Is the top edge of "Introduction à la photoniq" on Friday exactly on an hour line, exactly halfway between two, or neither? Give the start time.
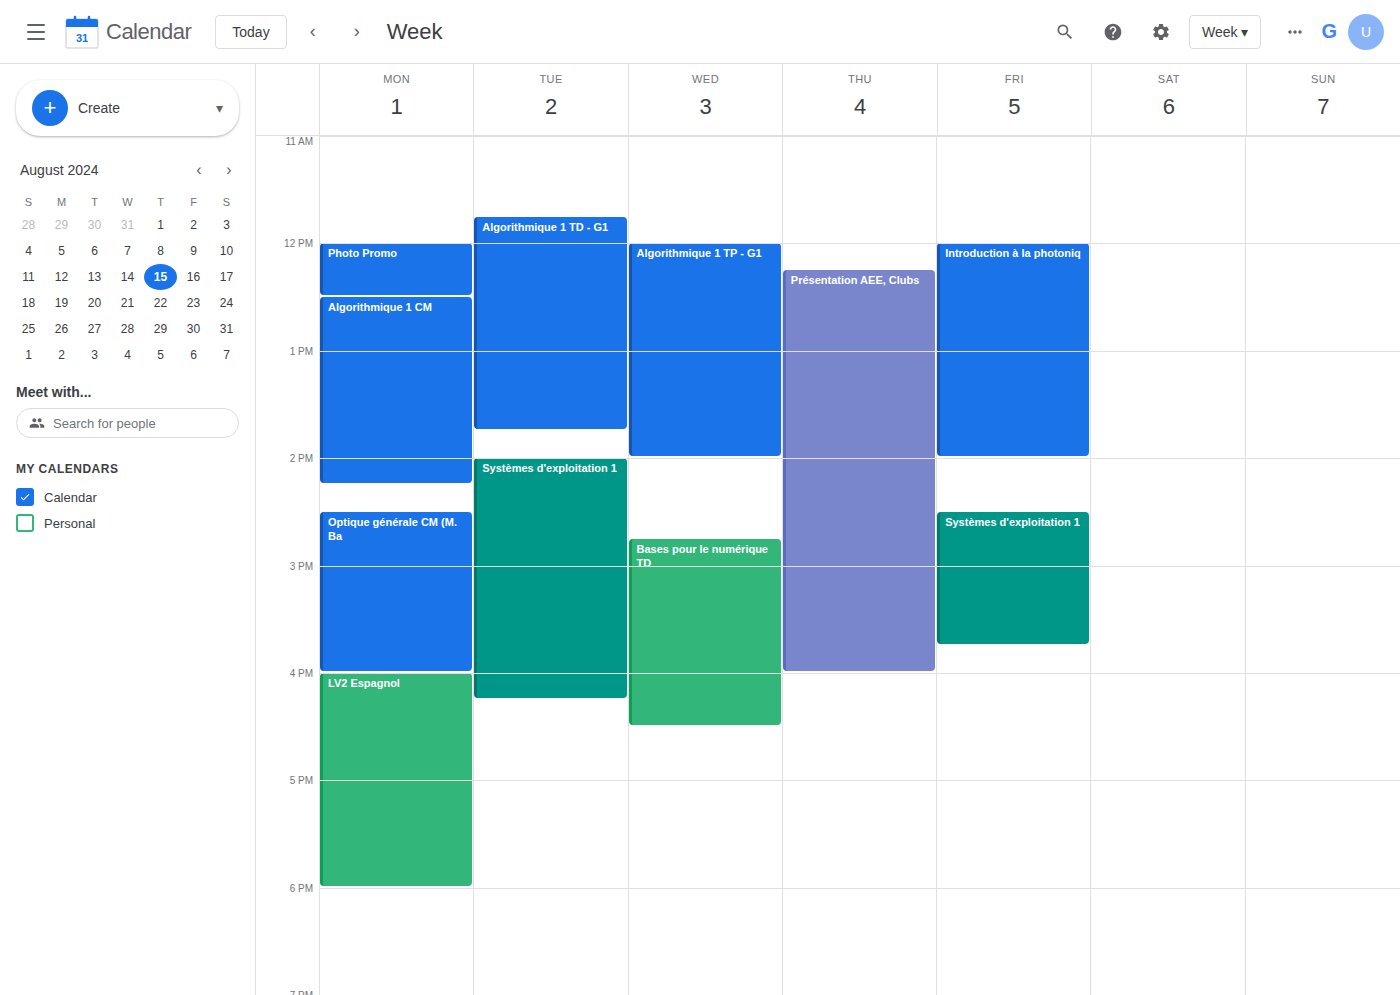
12:00 PM -- exactly on the 12 PM line.